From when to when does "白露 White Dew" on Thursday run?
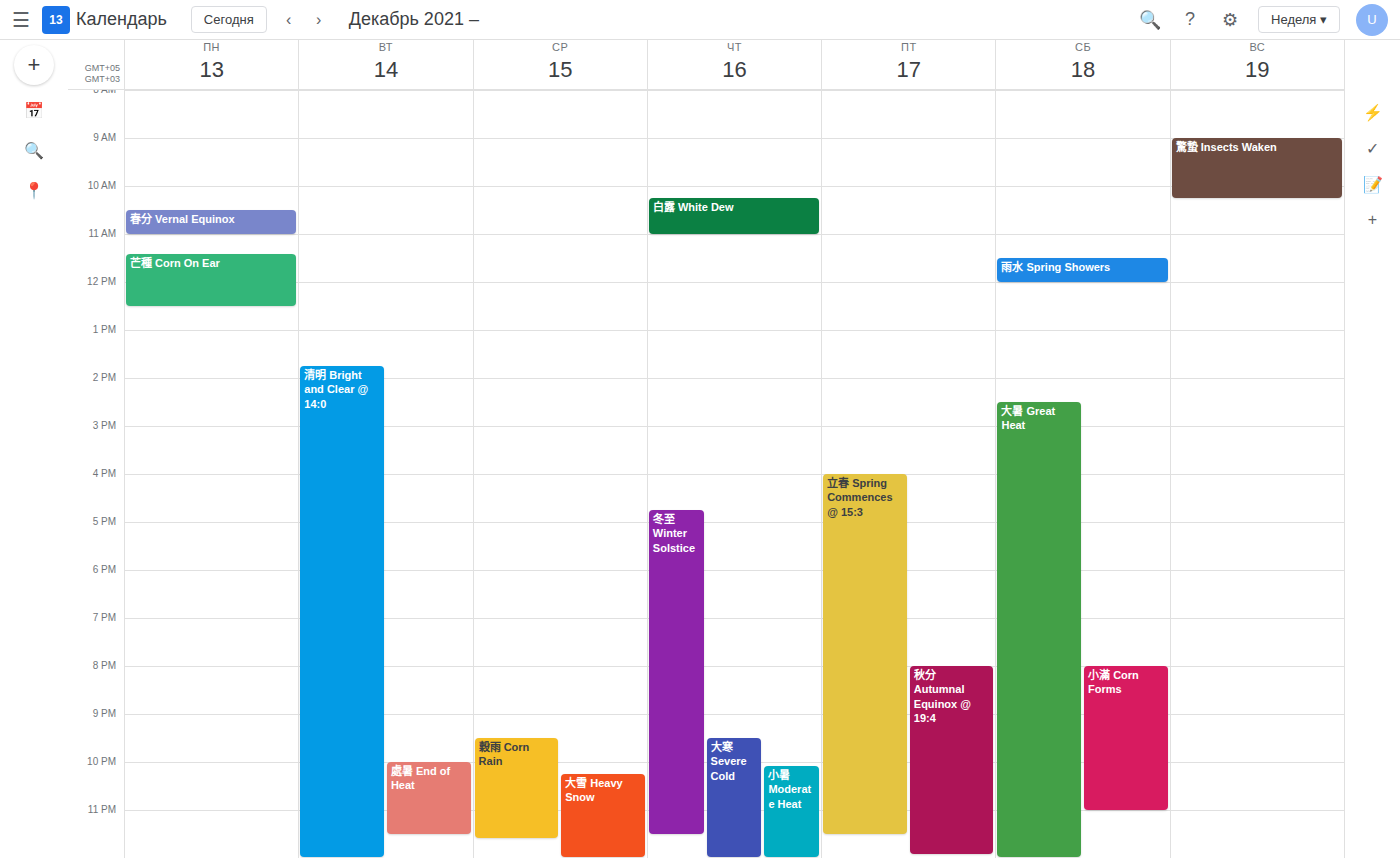
10:15 AM to 11:00 AM